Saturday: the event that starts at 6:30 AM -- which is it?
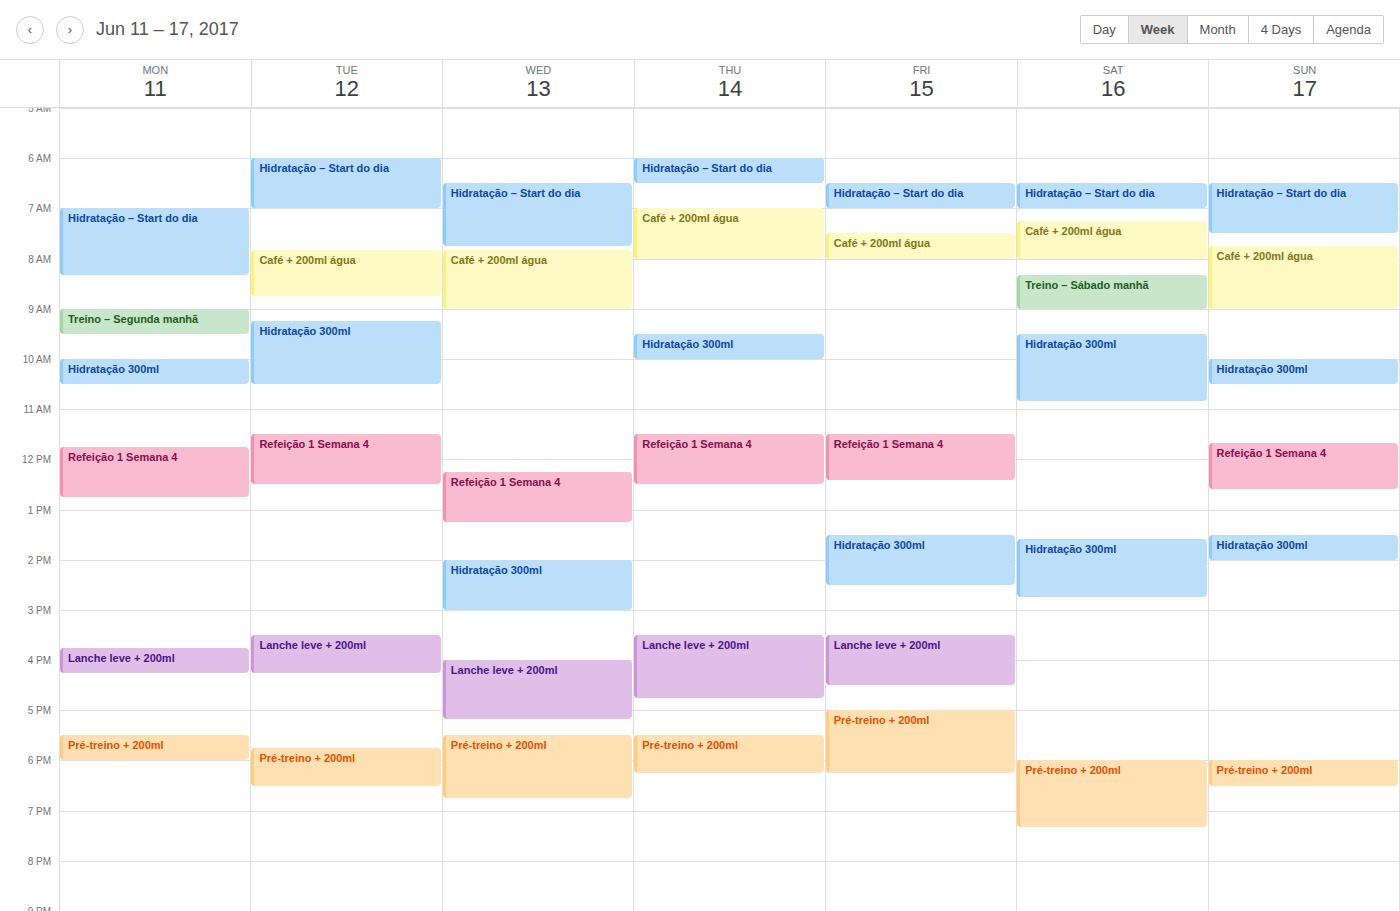
"Hidratação – Start do dia"